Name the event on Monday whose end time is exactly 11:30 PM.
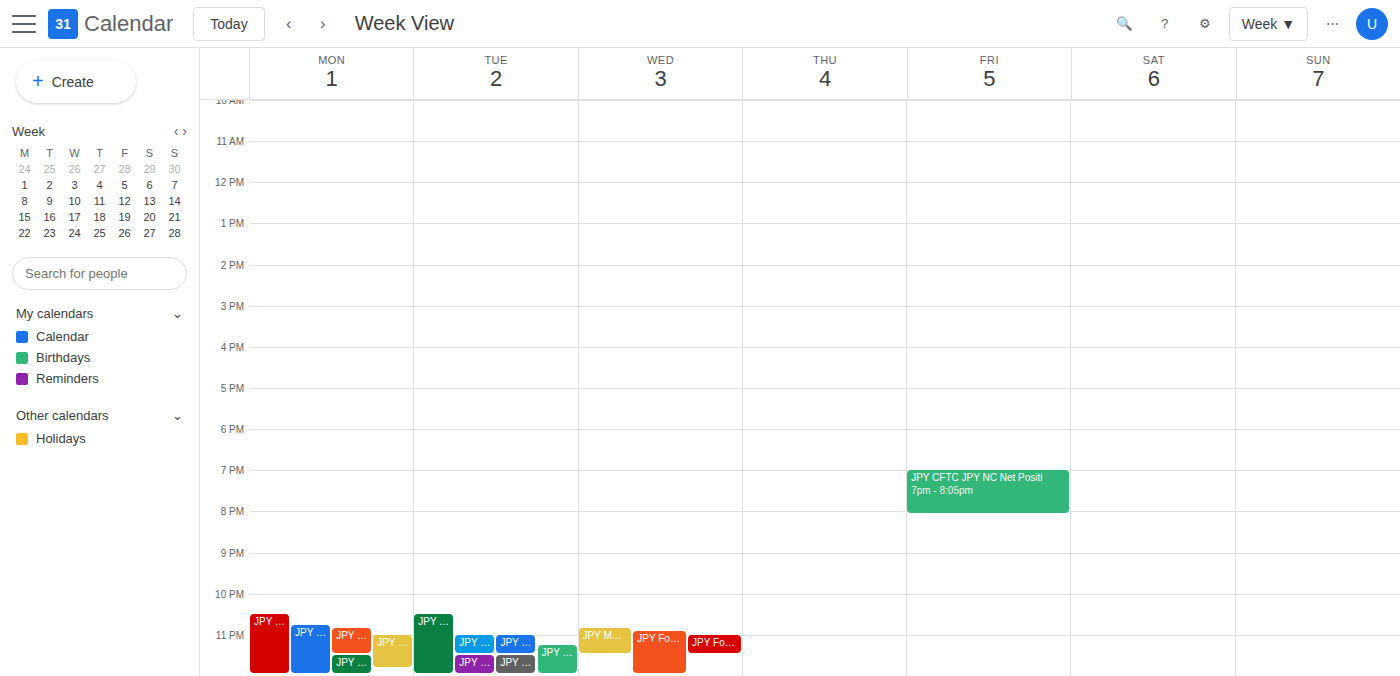
"JPY Tokyo Consumer Price I"